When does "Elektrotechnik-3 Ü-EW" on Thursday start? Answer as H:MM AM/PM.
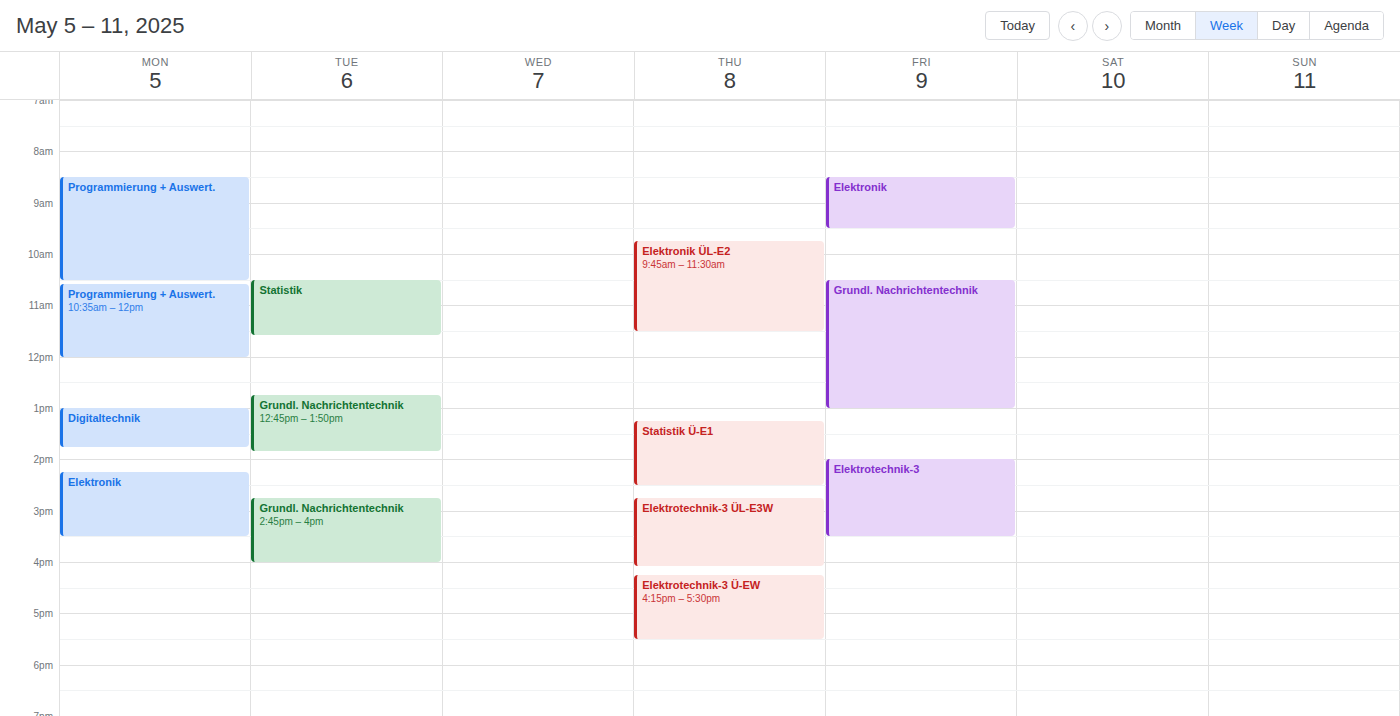
4:15 PM